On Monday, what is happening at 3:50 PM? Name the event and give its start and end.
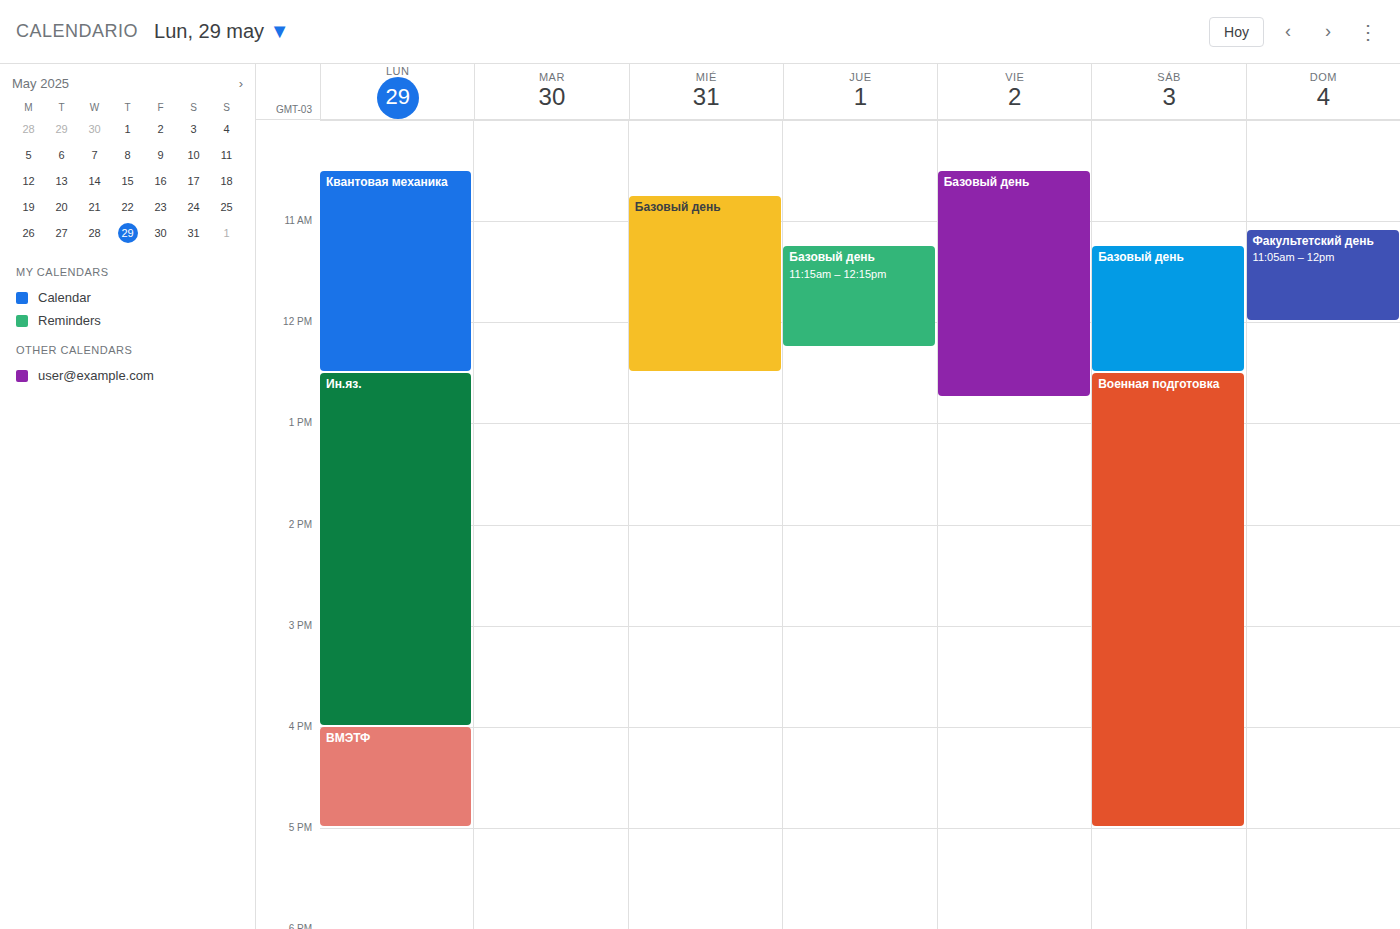
"Ин.яз.", 12:30 PM to 4:00 PM